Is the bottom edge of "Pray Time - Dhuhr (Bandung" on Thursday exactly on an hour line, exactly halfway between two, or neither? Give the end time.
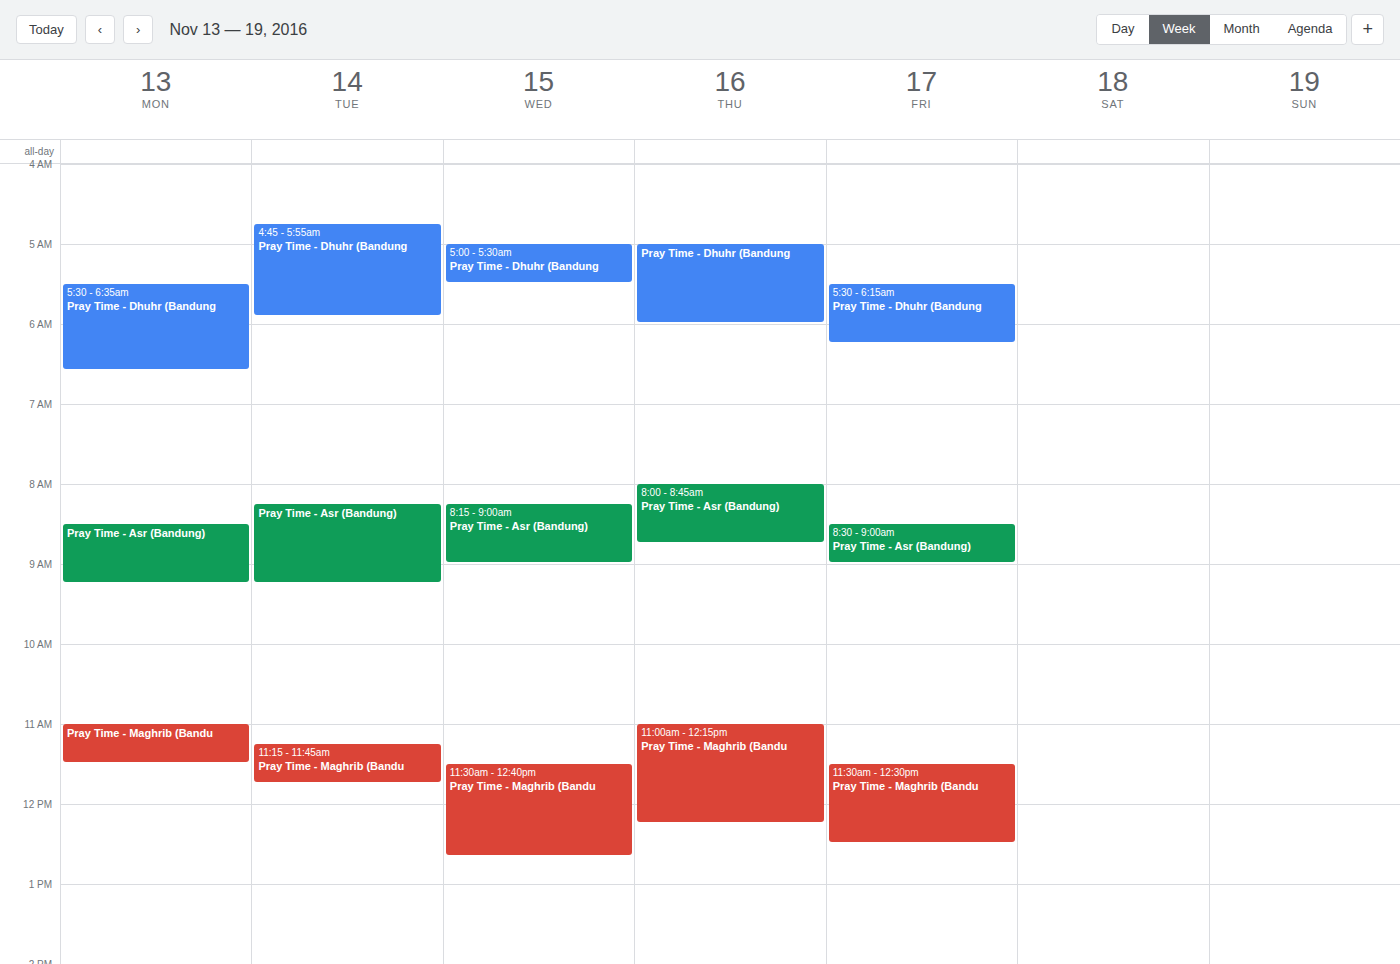
06:00 -- exactly on the 06:00 line.